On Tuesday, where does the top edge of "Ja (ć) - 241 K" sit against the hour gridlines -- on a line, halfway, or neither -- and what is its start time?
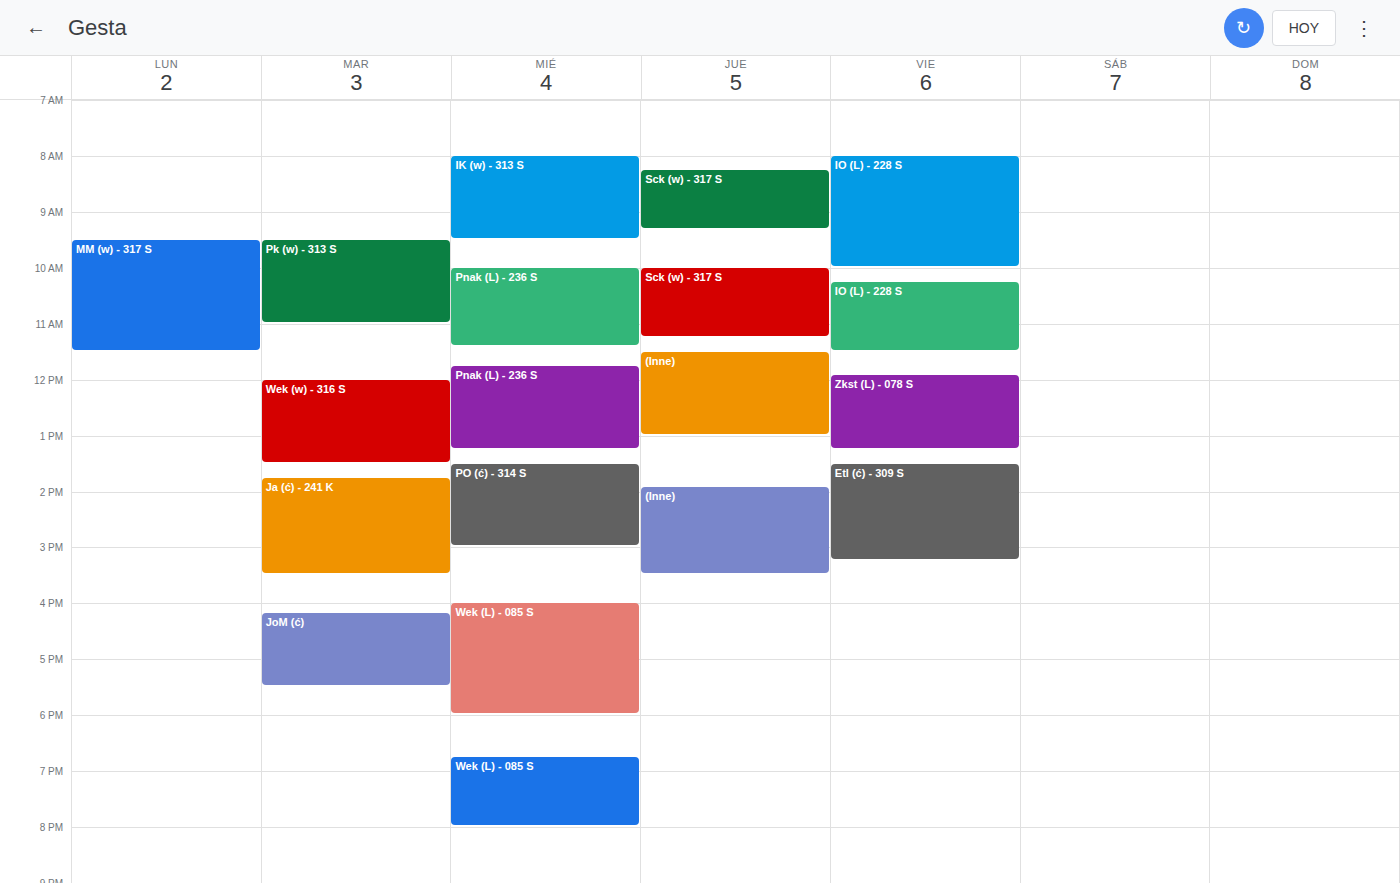
1:45 PM -- neither: three quarters of the way from the 1 PM line to the 2 PM line.